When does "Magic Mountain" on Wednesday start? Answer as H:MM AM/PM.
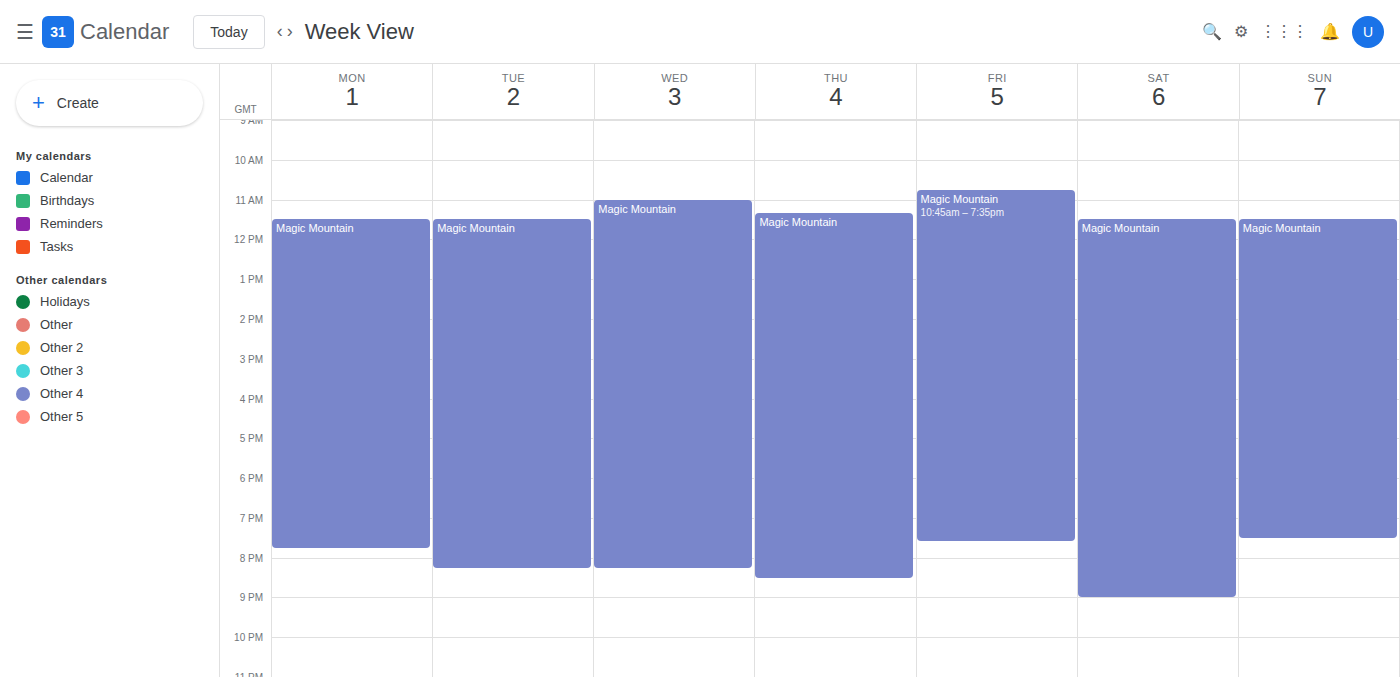
11:00 AM